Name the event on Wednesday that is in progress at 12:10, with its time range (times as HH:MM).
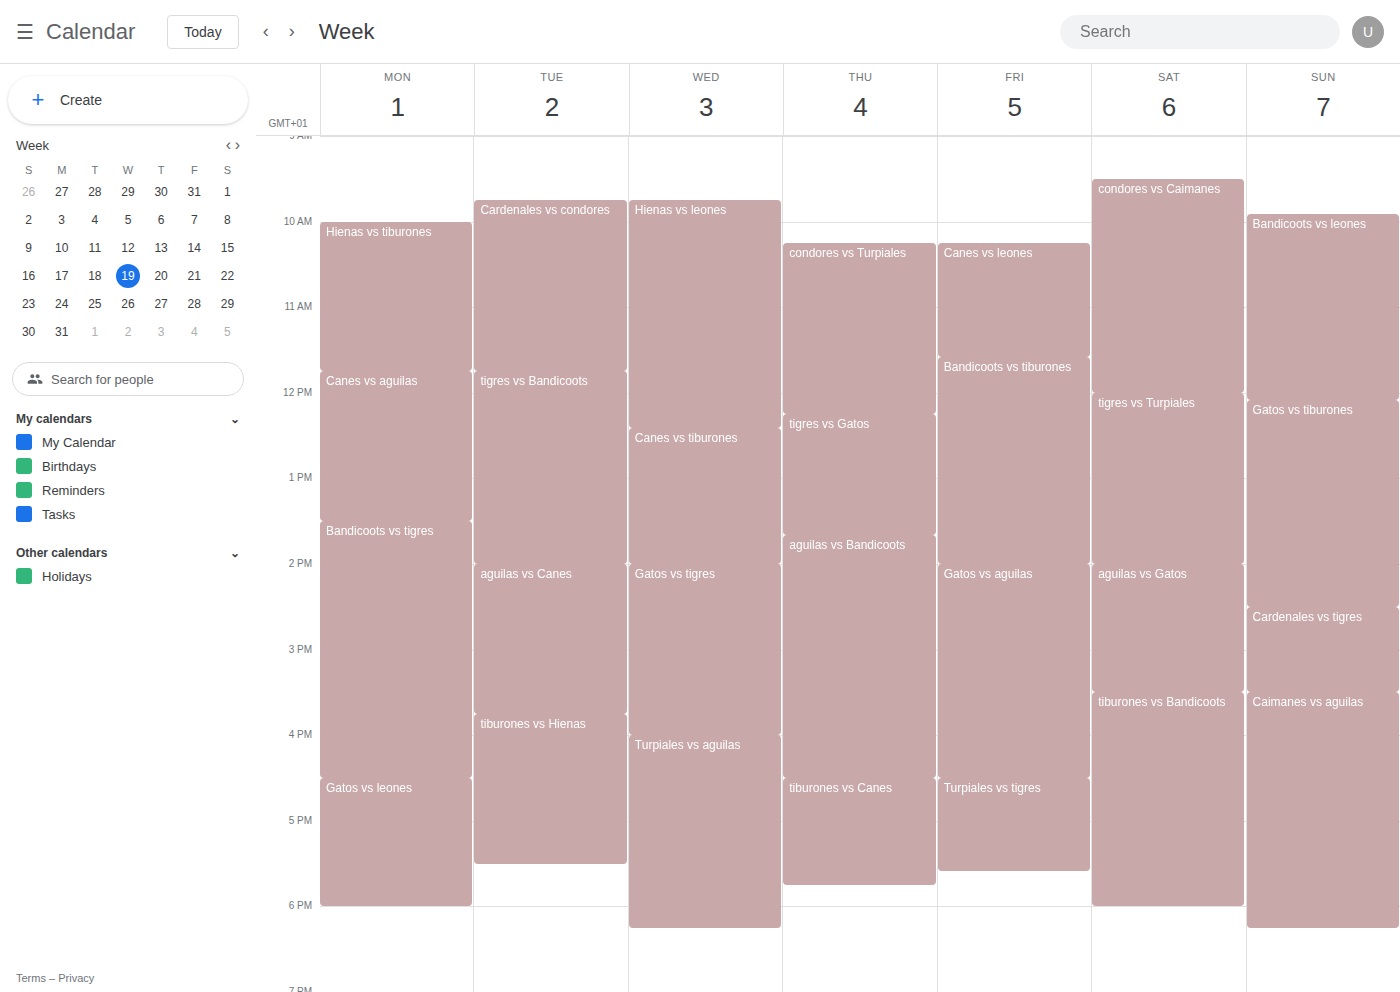
"Hienas vs leones", 09:45 to 12:25